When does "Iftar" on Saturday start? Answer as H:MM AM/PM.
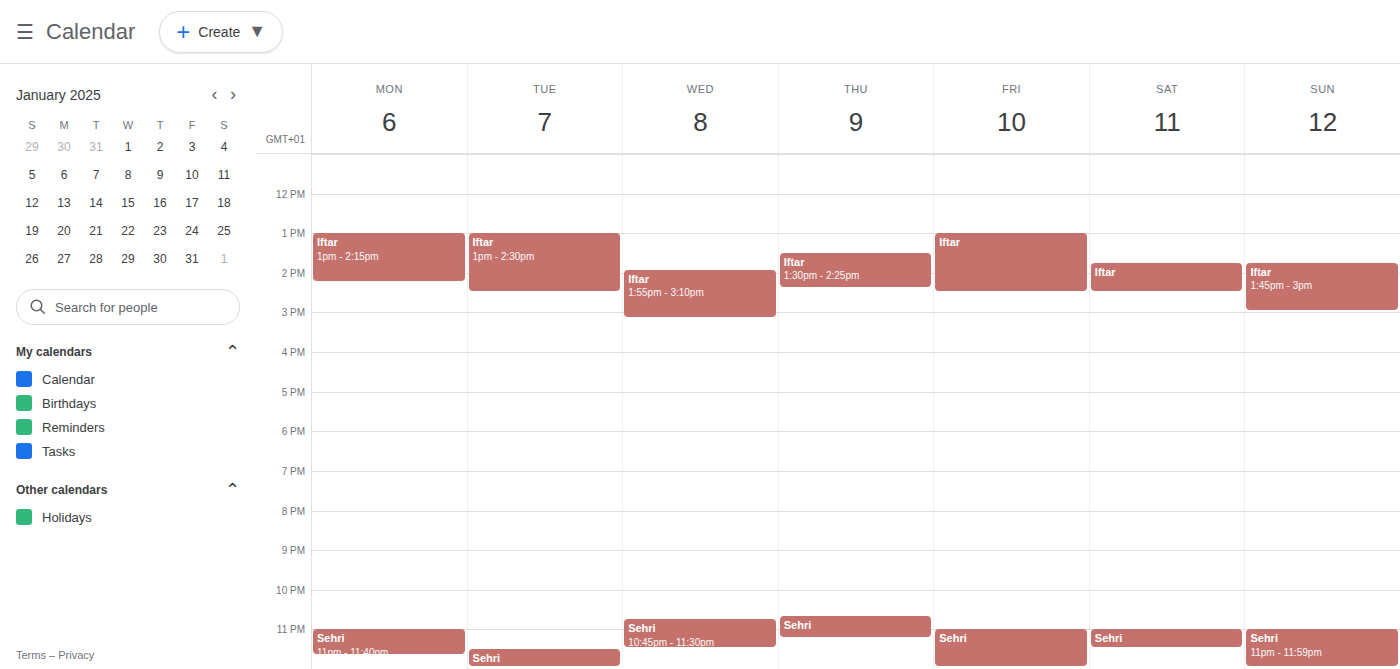
1:45 PM